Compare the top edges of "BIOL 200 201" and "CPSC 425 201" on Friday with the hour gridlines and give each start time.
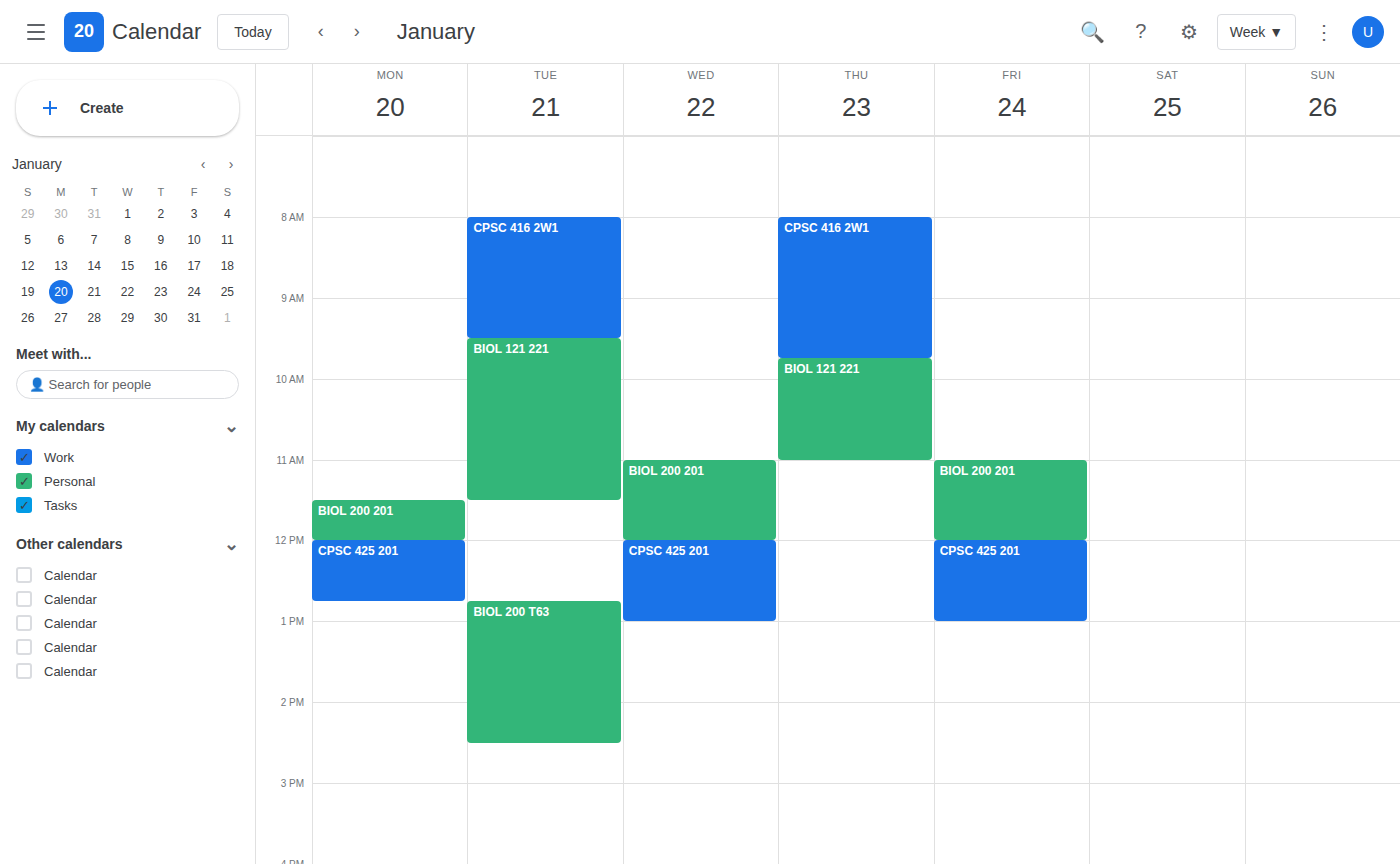
"BIOL 200 201": 11:00 AM, exactly on the 11 AM line. "CPSC 425 201": 12:00 PM, exactly on the 12 PM line.